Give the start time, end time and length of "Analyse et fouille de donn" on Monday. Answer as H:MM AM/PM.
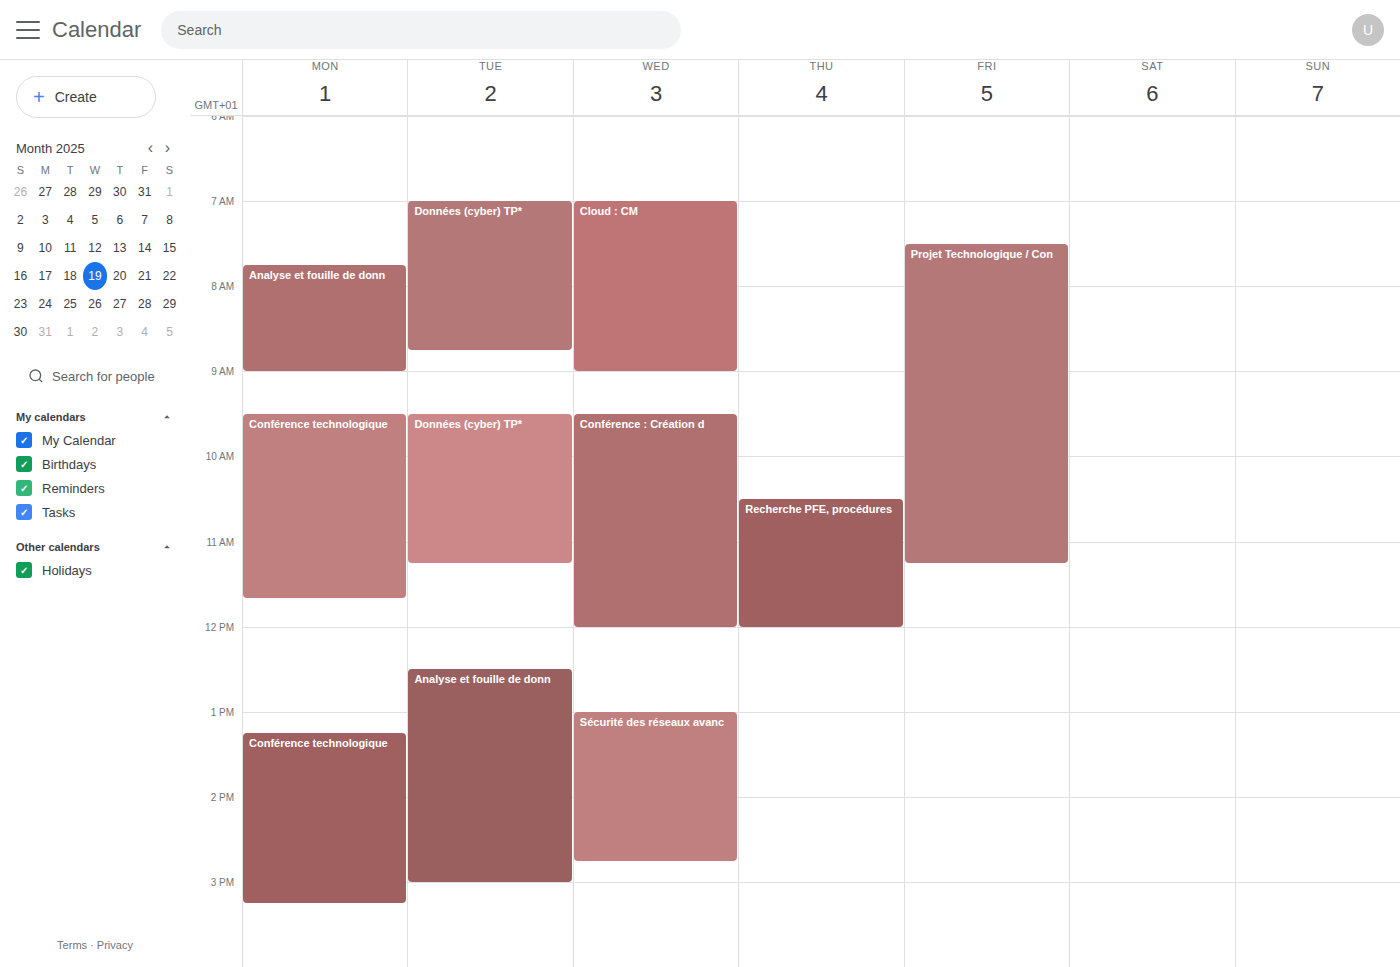
7:45 AM to 9:00 AM, 1 hour 15 minutes